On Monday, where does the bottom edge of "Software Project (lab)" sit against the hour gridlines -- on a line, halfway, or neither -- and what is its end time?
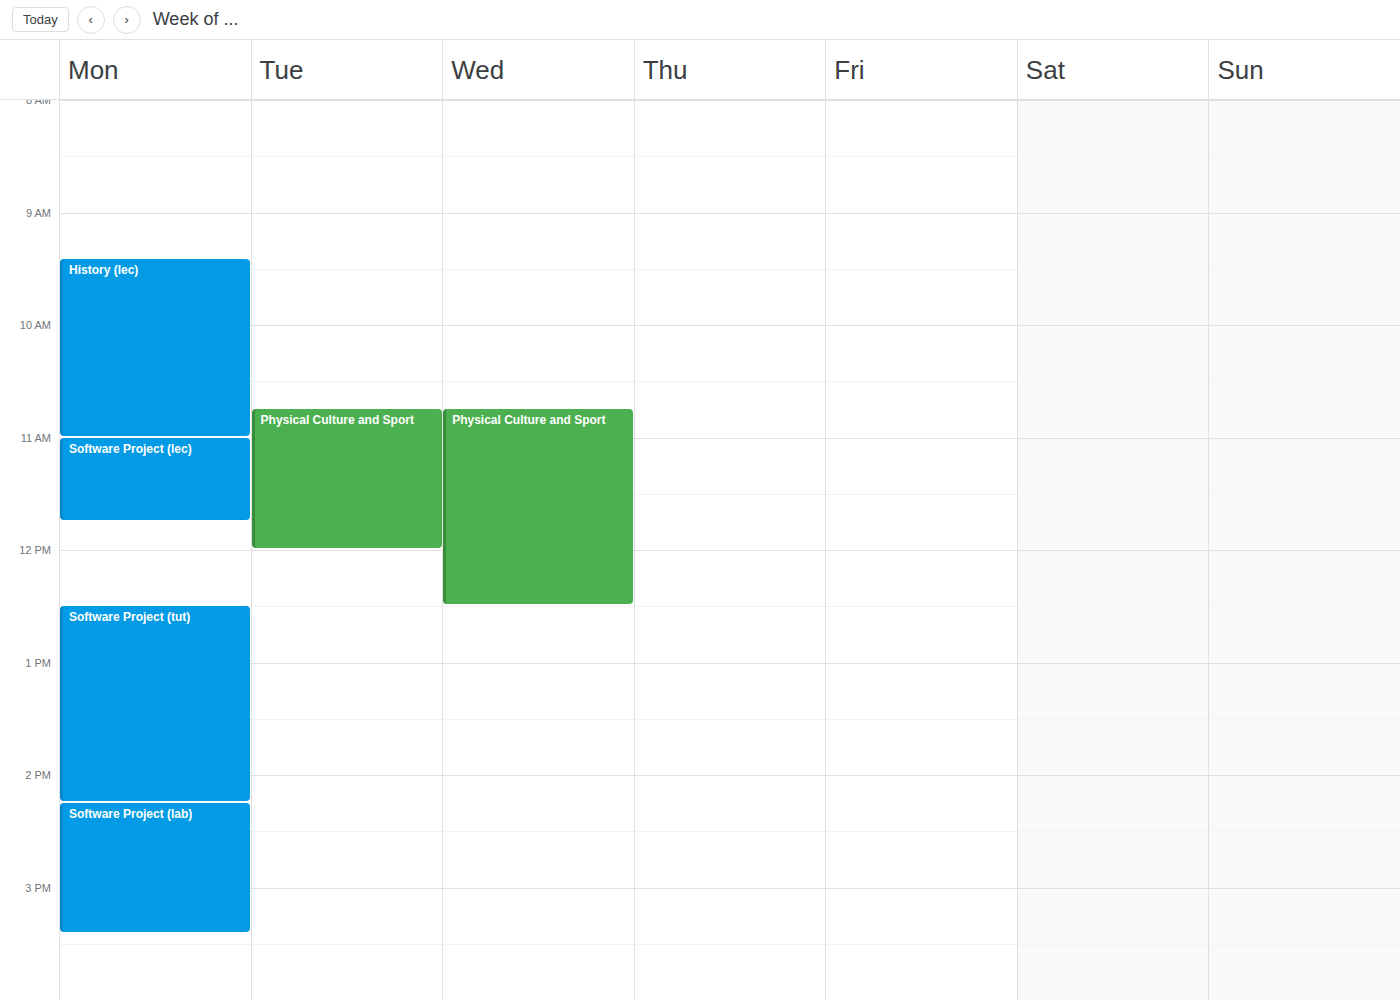
3:25 PM -- neither: 25 minutes below the 3 PM line and 35 minutes above the 4 PM line.